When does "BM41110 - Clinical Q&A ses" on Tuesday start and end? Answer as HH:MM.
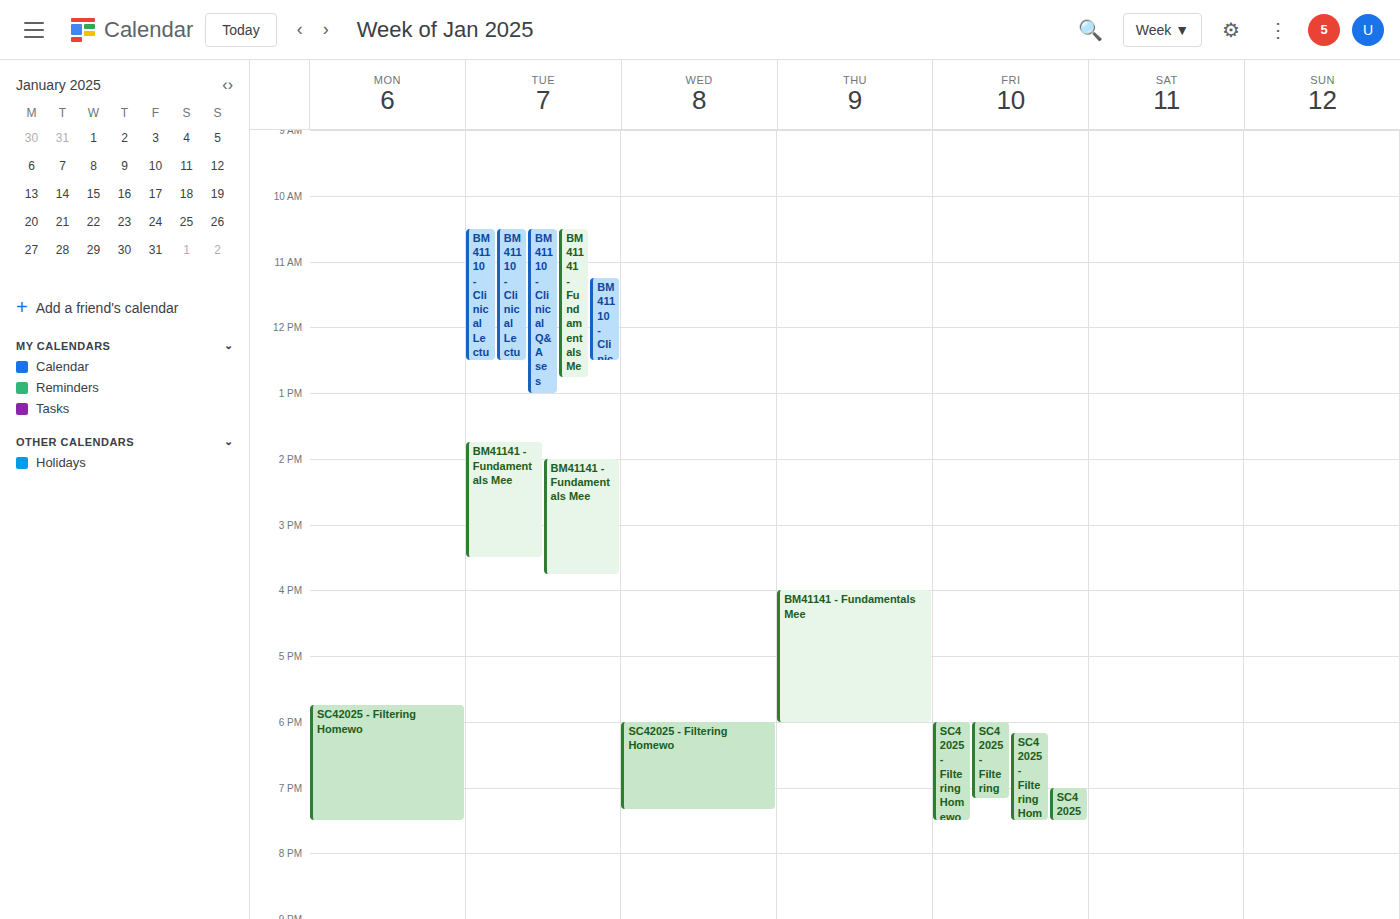
10:30 to 13:00